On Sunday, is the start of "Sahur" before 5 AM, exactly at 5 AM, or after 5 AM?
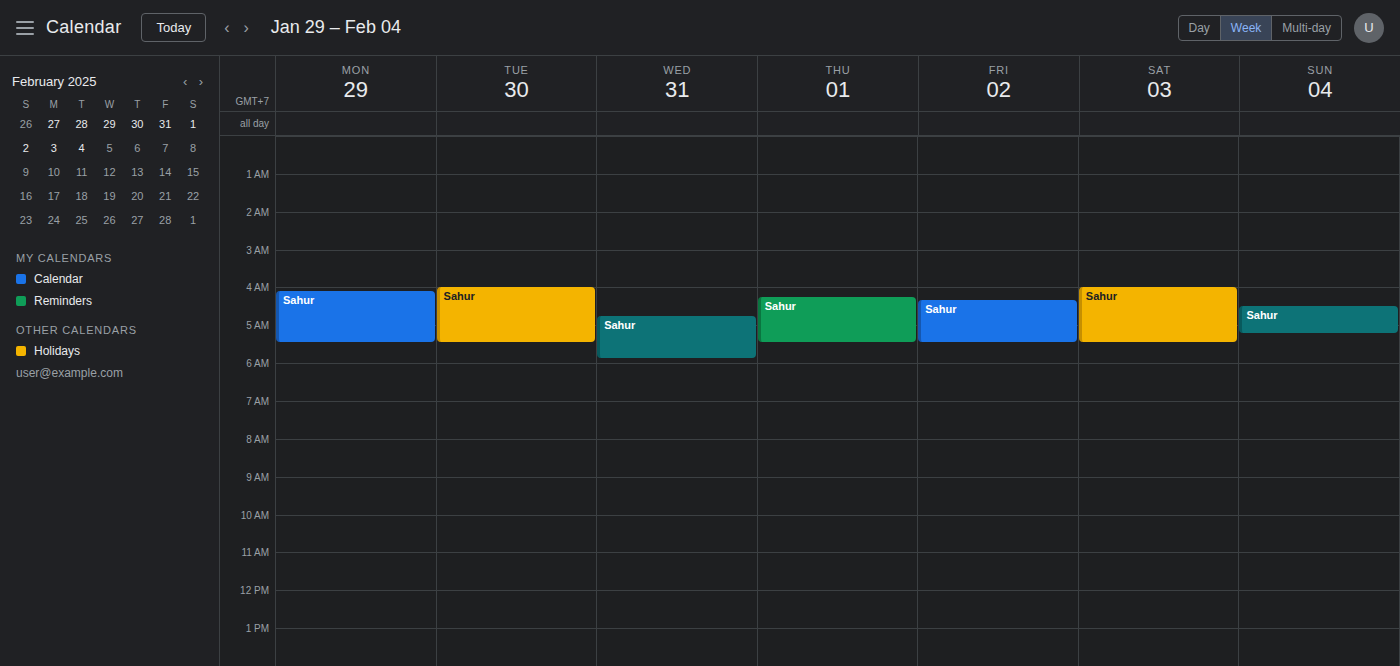
4:30 AM -- before 5 AM, 30 minutes above the 5 AM line.